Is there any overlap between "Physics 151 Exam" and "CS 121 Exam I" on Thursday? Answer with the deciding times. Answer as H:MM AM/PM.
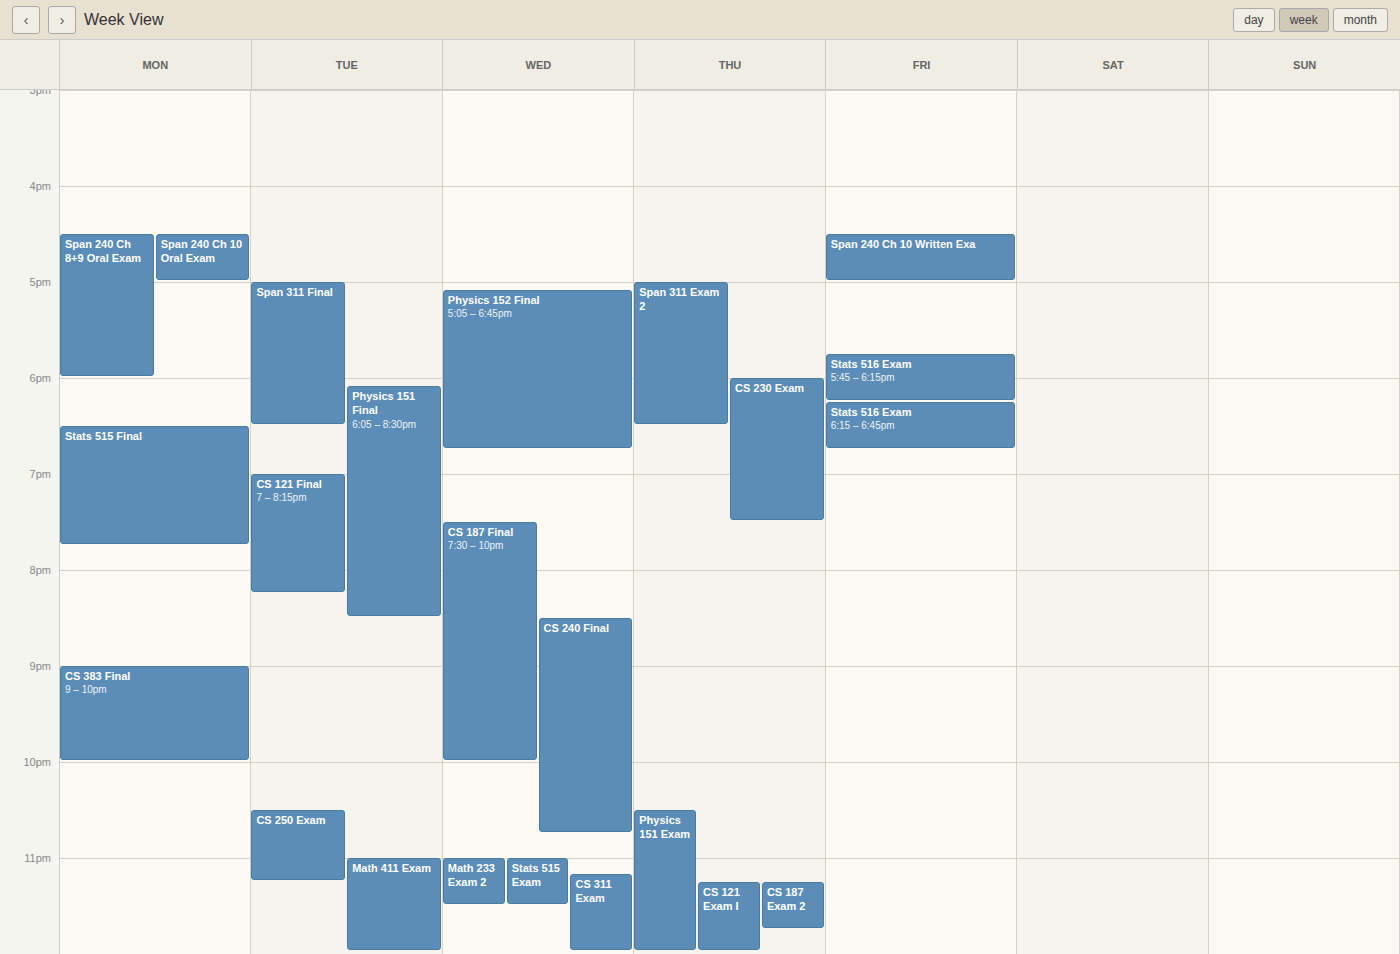
"CS 121 Exam I" starts at 11:15 PM, before "Physics 151 Exam" ends at 12:00 AM -- they overlap.